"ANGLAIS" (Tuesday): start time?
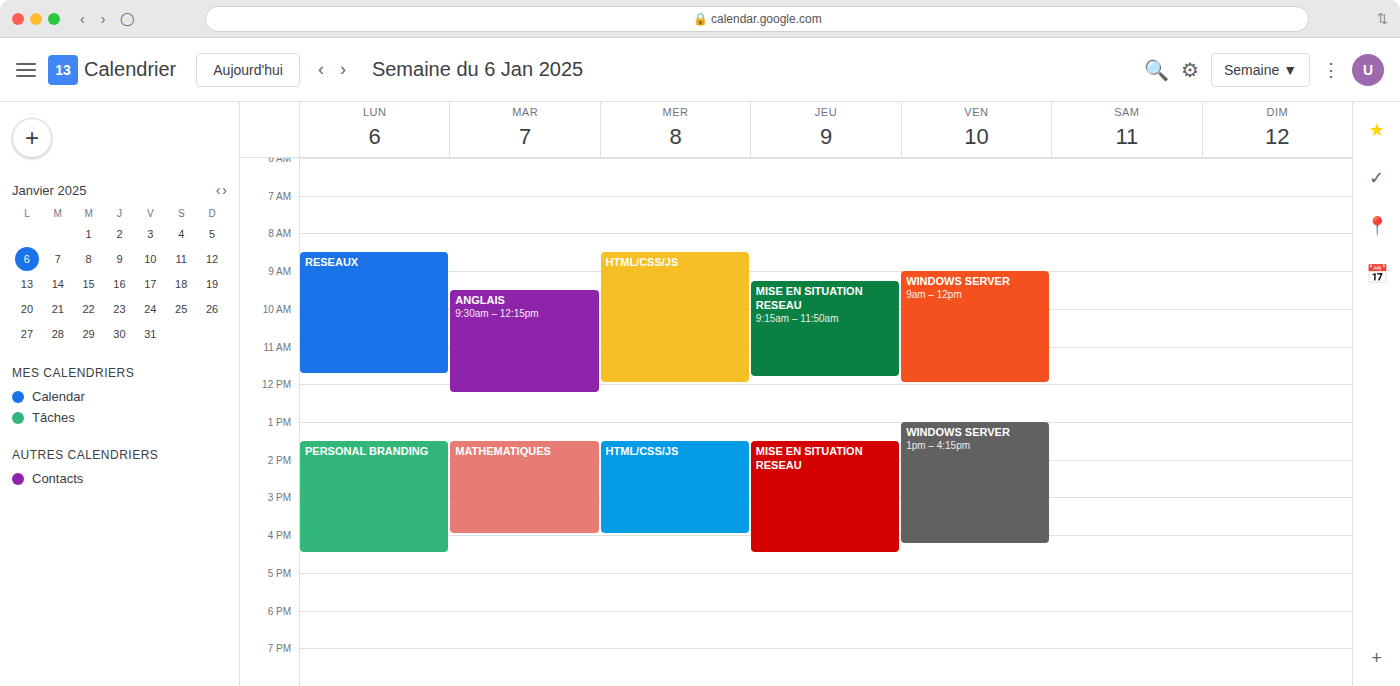
9:30 AM